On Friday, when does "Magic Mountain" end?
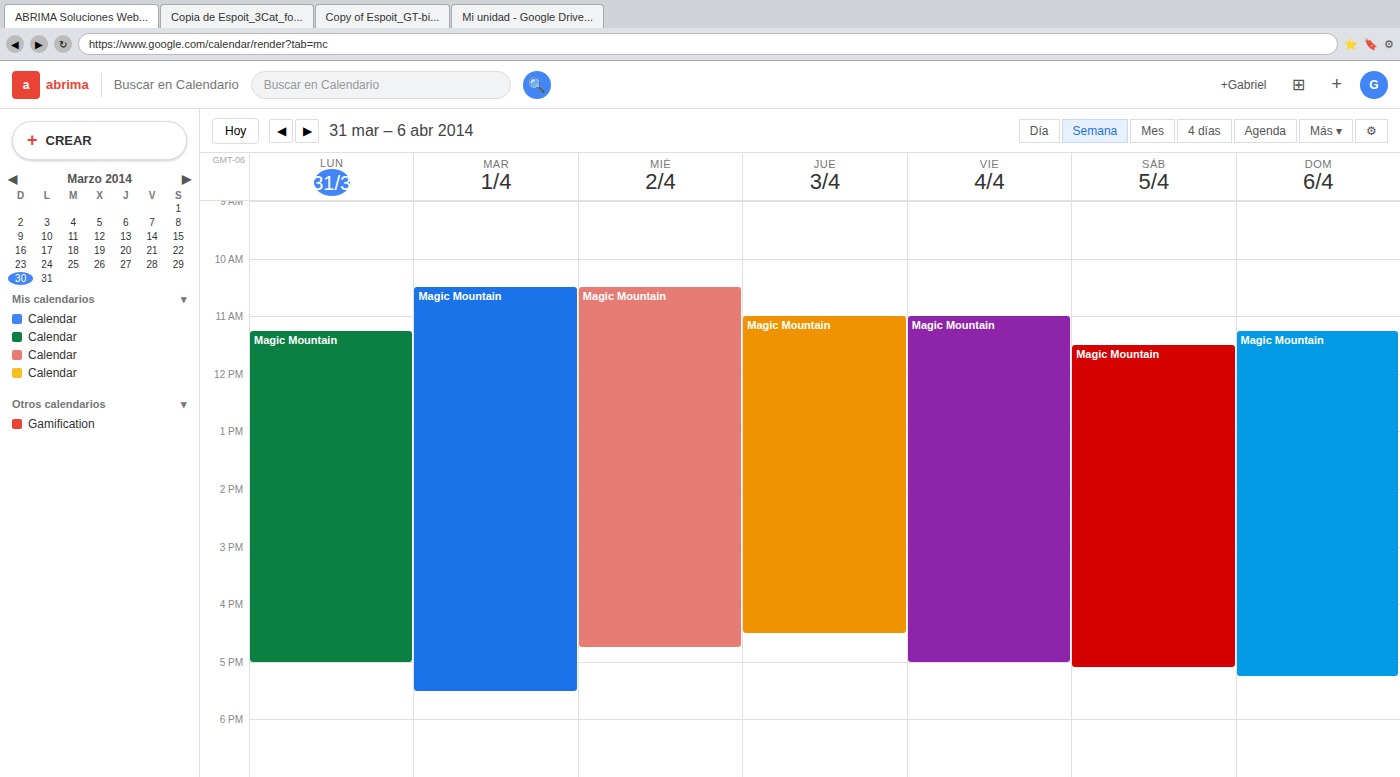
5:00 PM